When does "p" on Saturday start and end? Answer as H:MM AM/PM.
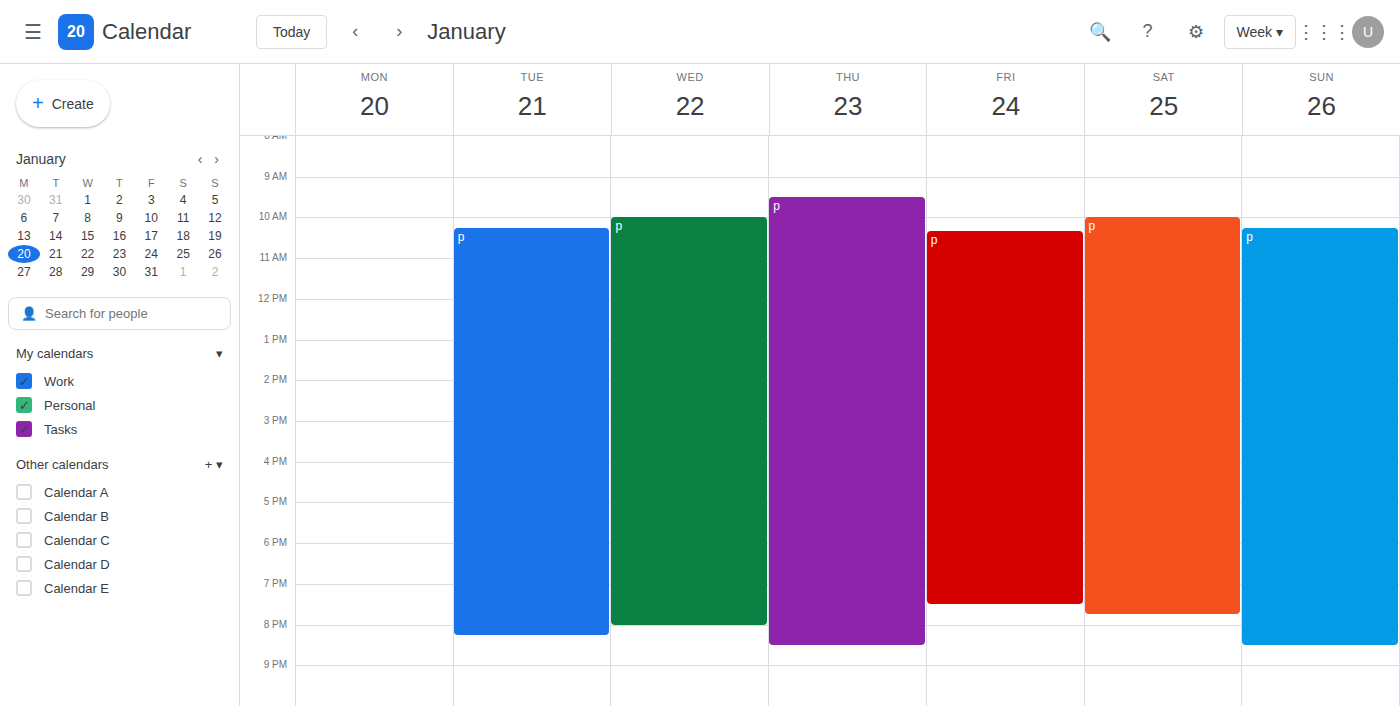
10:00 AM to 7:45 PM